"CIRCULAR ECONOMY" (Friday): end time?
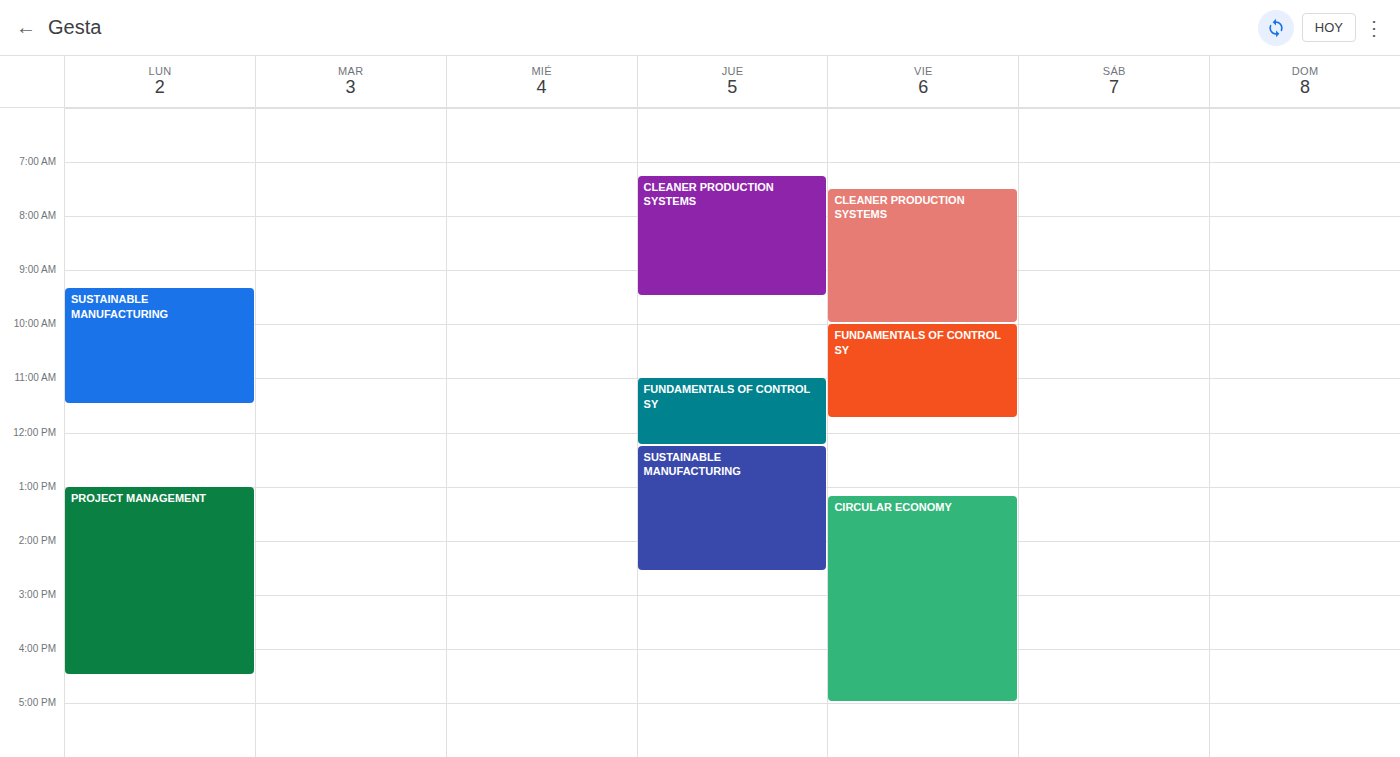
5:00 PM